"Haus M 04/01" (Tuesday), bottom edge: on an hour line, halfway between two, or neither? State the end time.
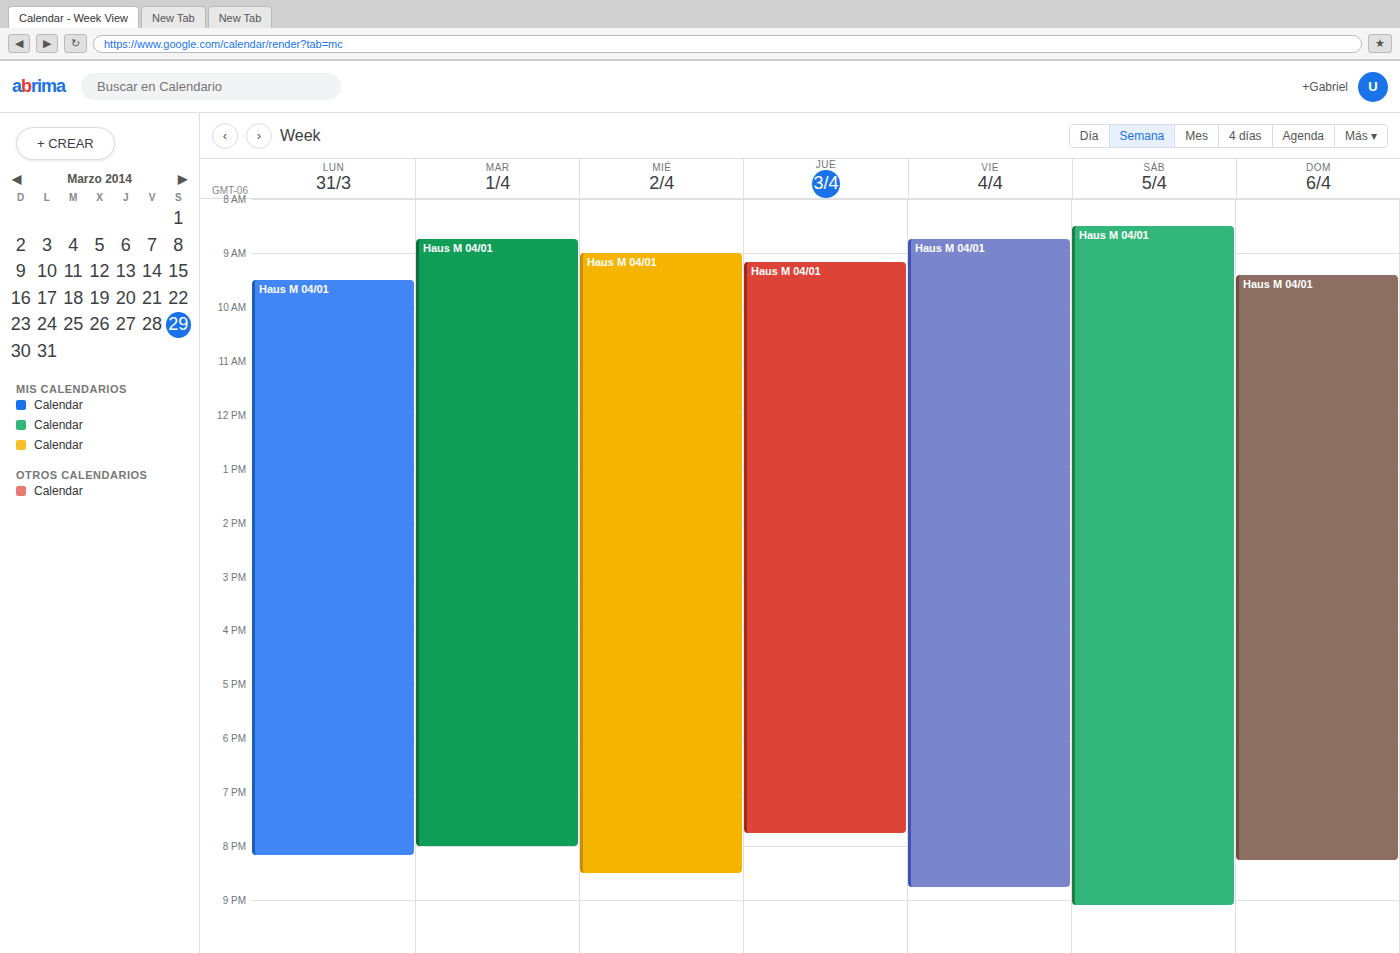
8:00 PM -- exactly on the 8 PM line.